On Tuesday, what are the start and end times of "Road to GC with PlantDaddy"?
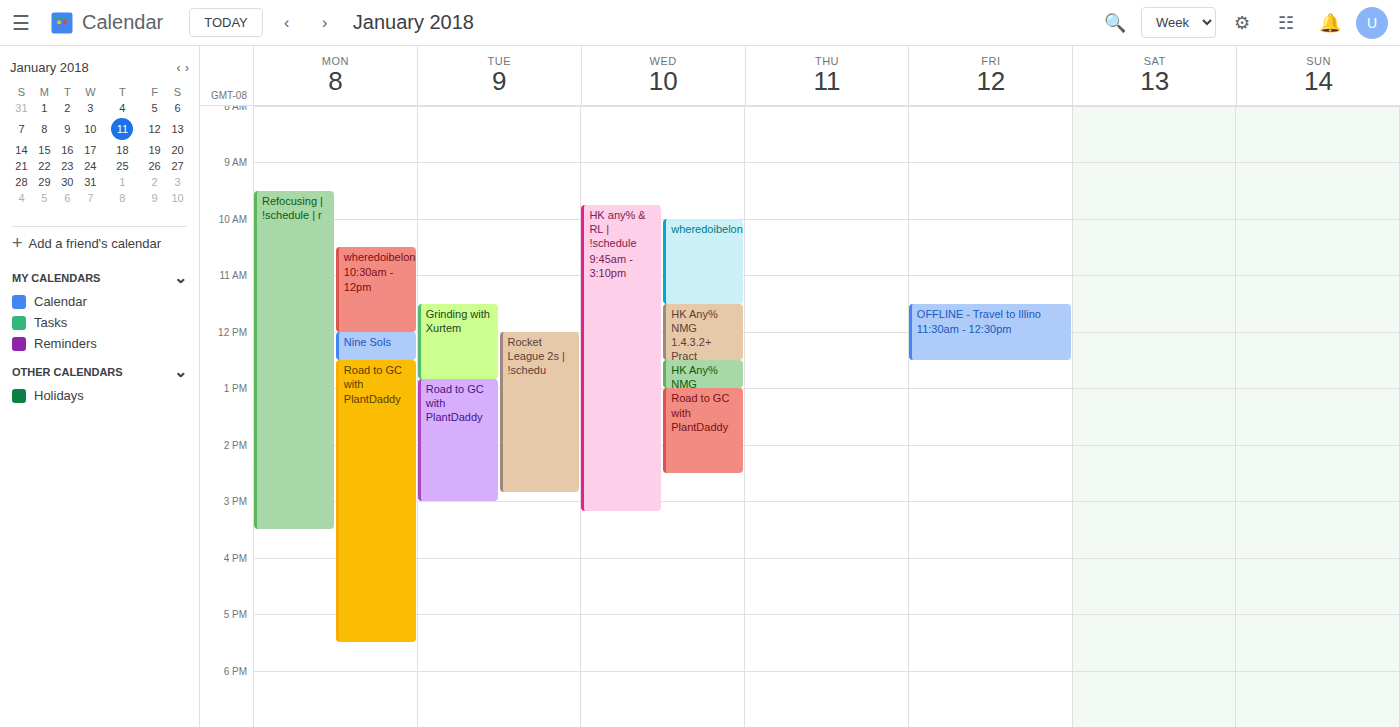
12:50 PM to 3:00 PM